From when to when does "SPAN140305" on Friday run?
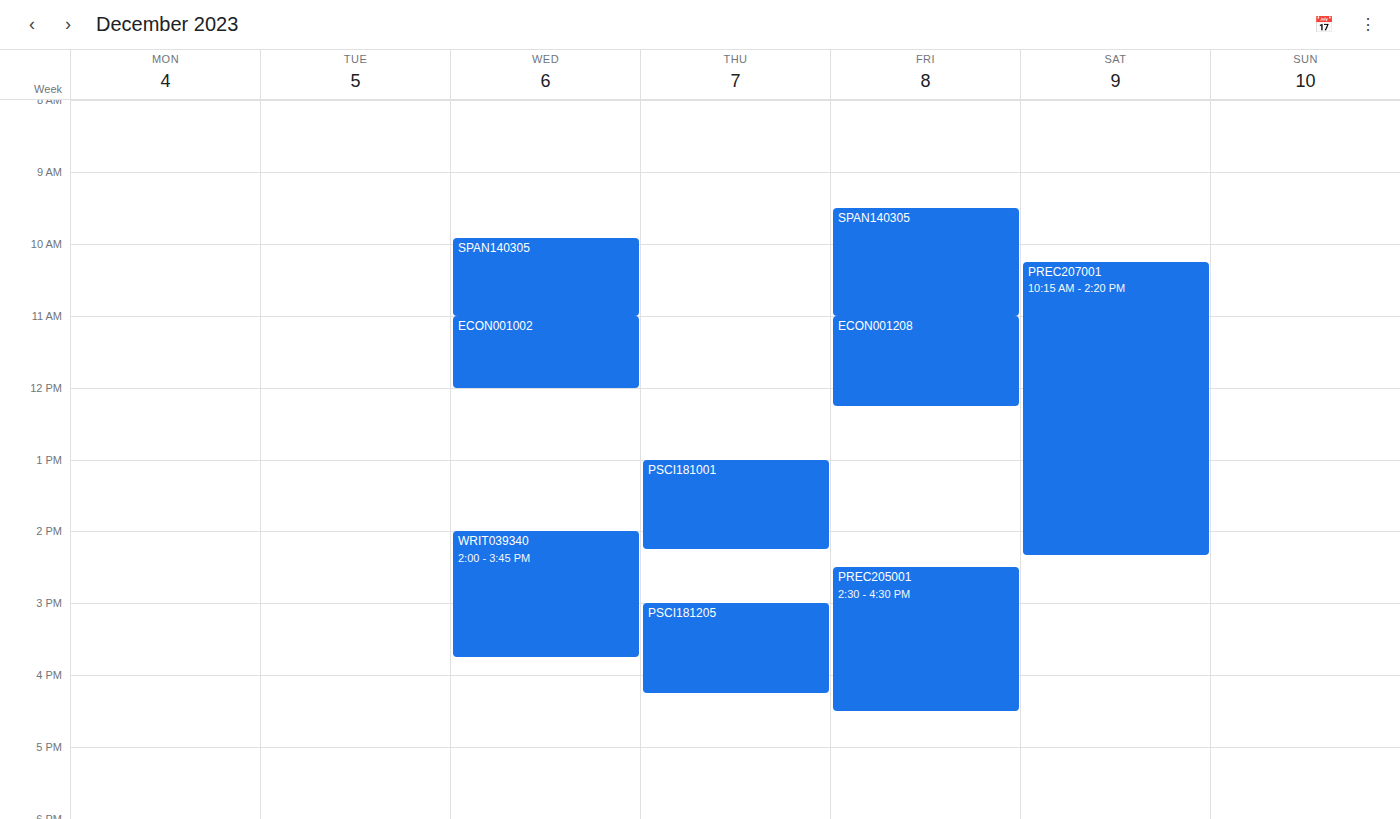
9:30 AM to 11:00 AM